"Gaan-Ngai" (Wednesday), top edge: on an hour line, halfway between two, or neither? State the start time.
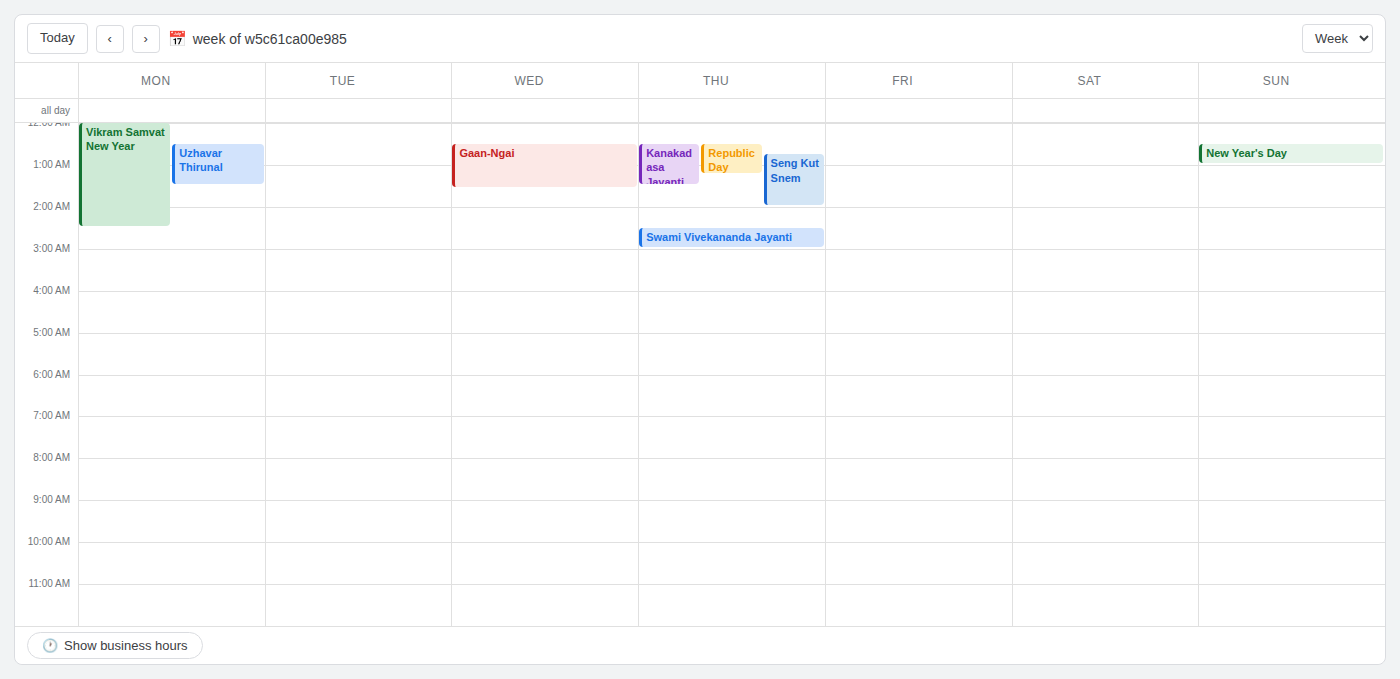
12:30 AM -- halfway between the 12 AM and 1 AM lines.